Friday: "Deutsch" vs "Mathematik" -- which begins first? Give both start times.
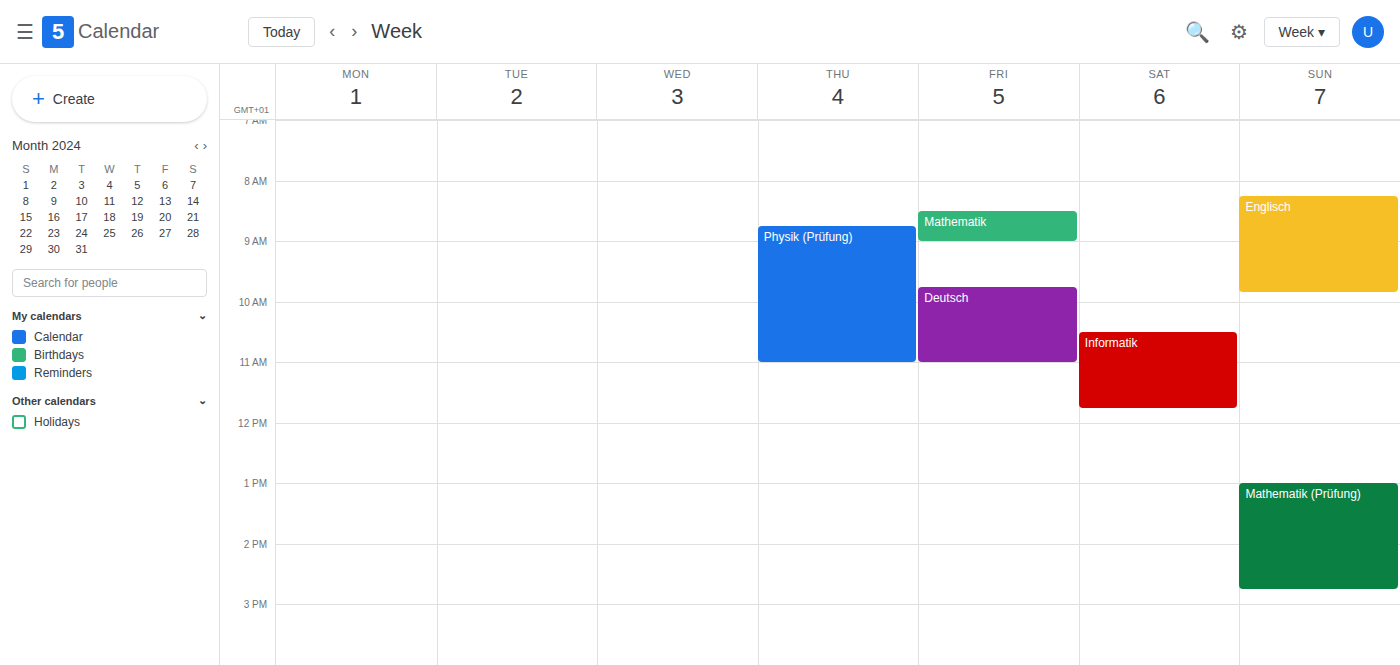
"Mathematik" 8:30 AM; "Deutsch" 9:45 AM.